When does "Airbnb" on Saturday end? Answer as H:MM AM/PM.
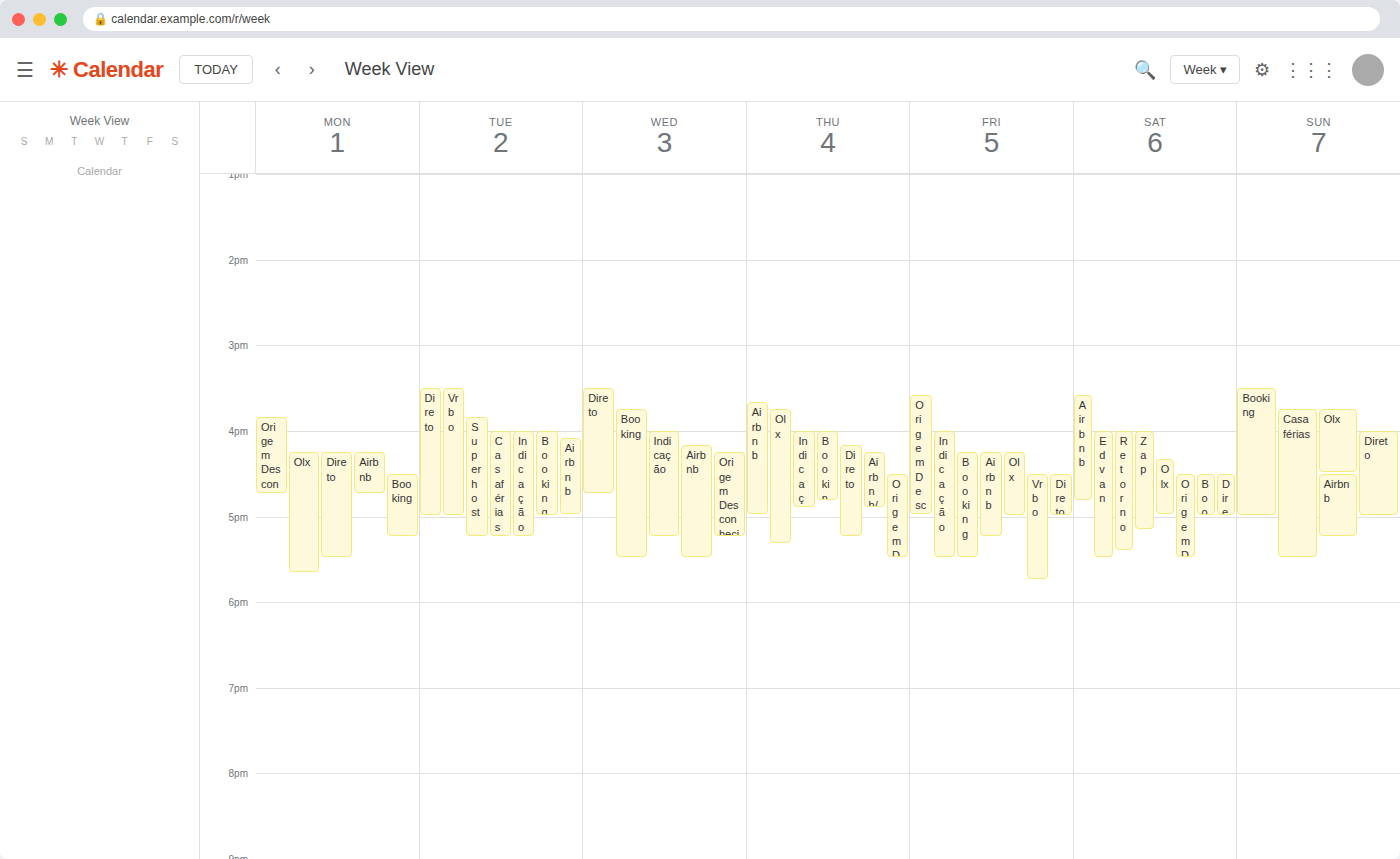
4:50 PM